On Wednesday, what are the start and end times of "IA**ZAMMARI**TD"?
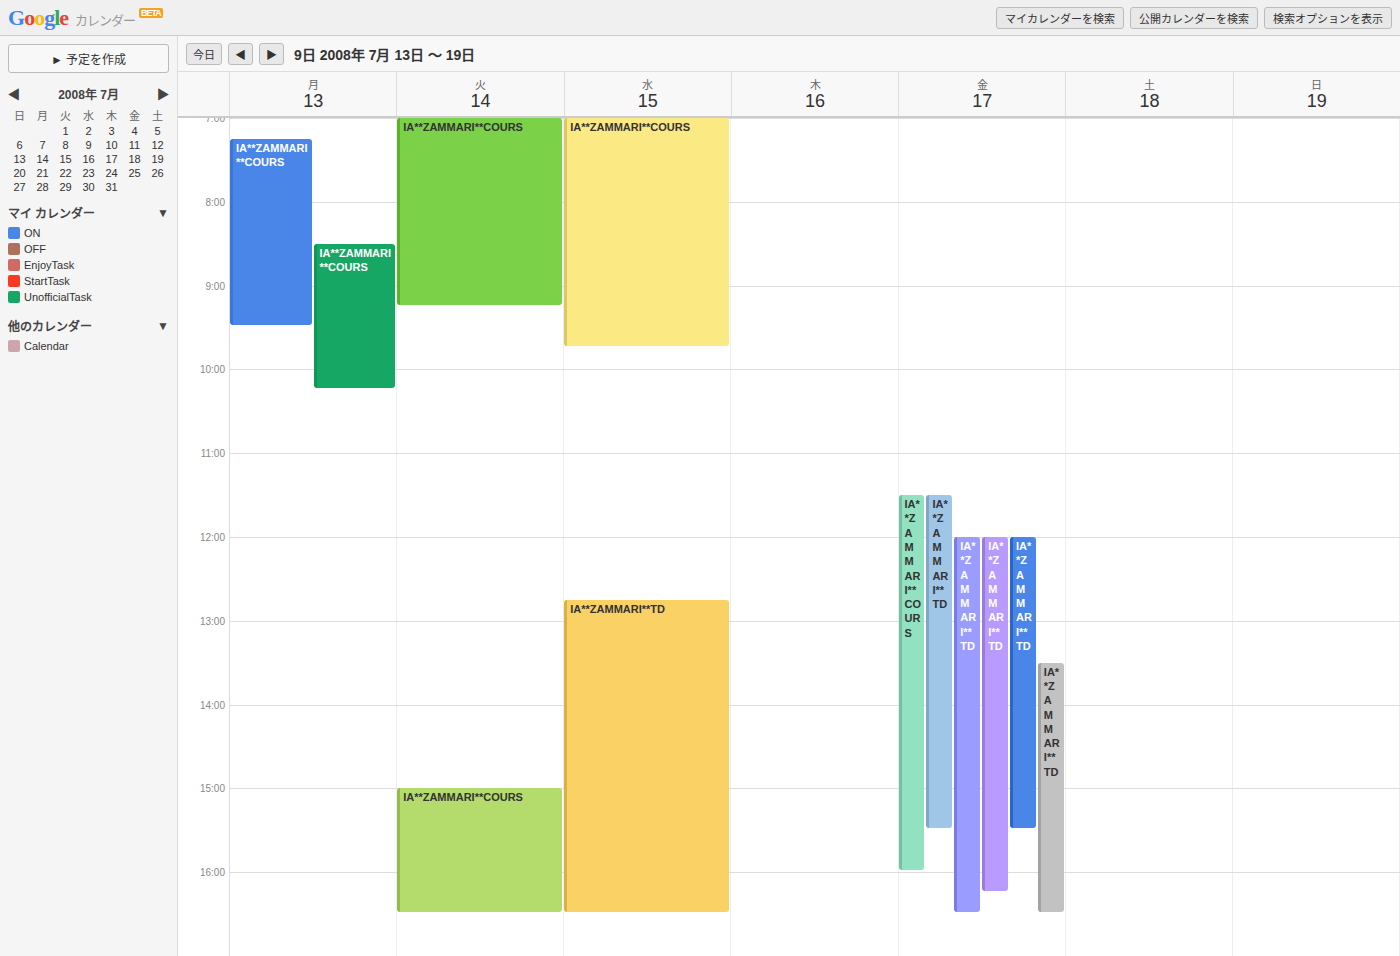
12:45 PM to 4:30 PM